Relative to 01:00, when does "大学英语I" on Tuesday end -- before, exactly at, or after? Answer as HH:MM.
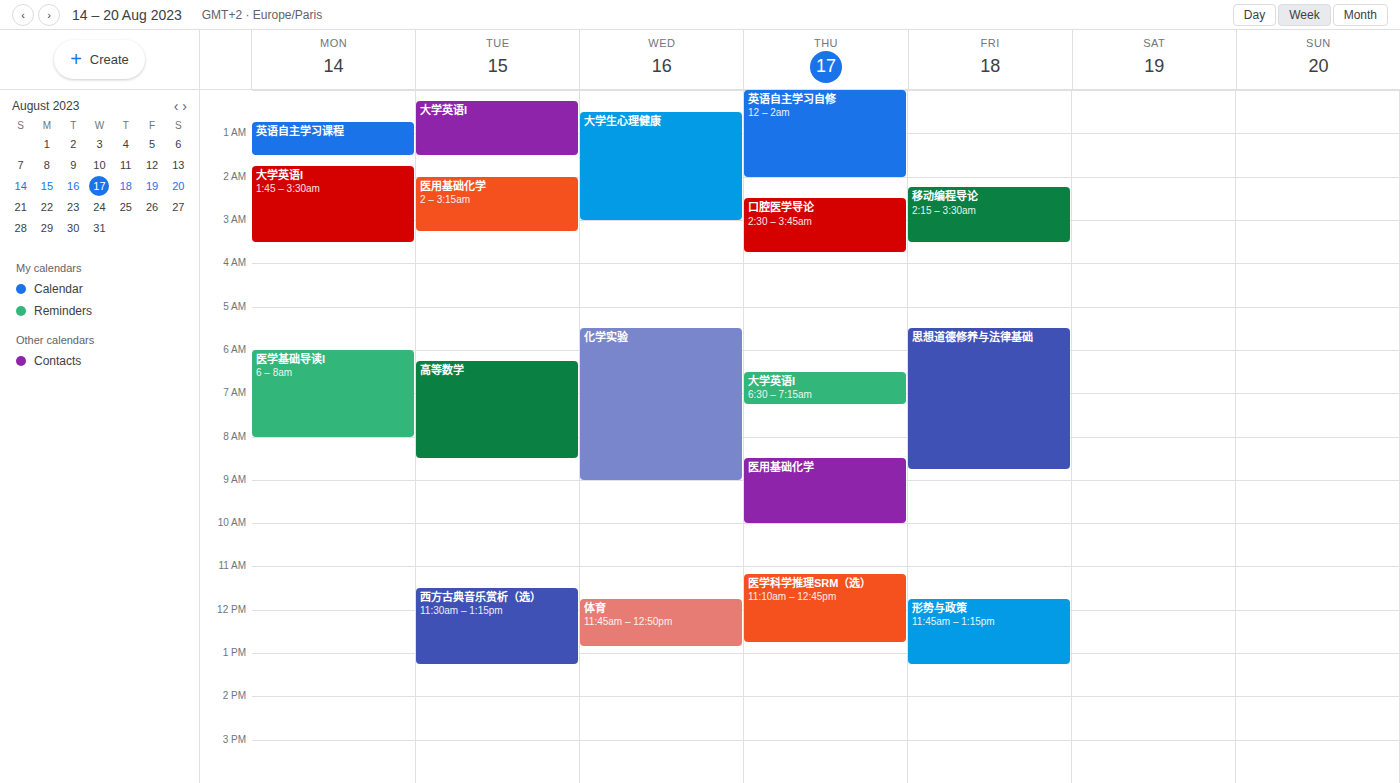
01:30 -- after 01:00, 30 minutes below the 01:00 line.